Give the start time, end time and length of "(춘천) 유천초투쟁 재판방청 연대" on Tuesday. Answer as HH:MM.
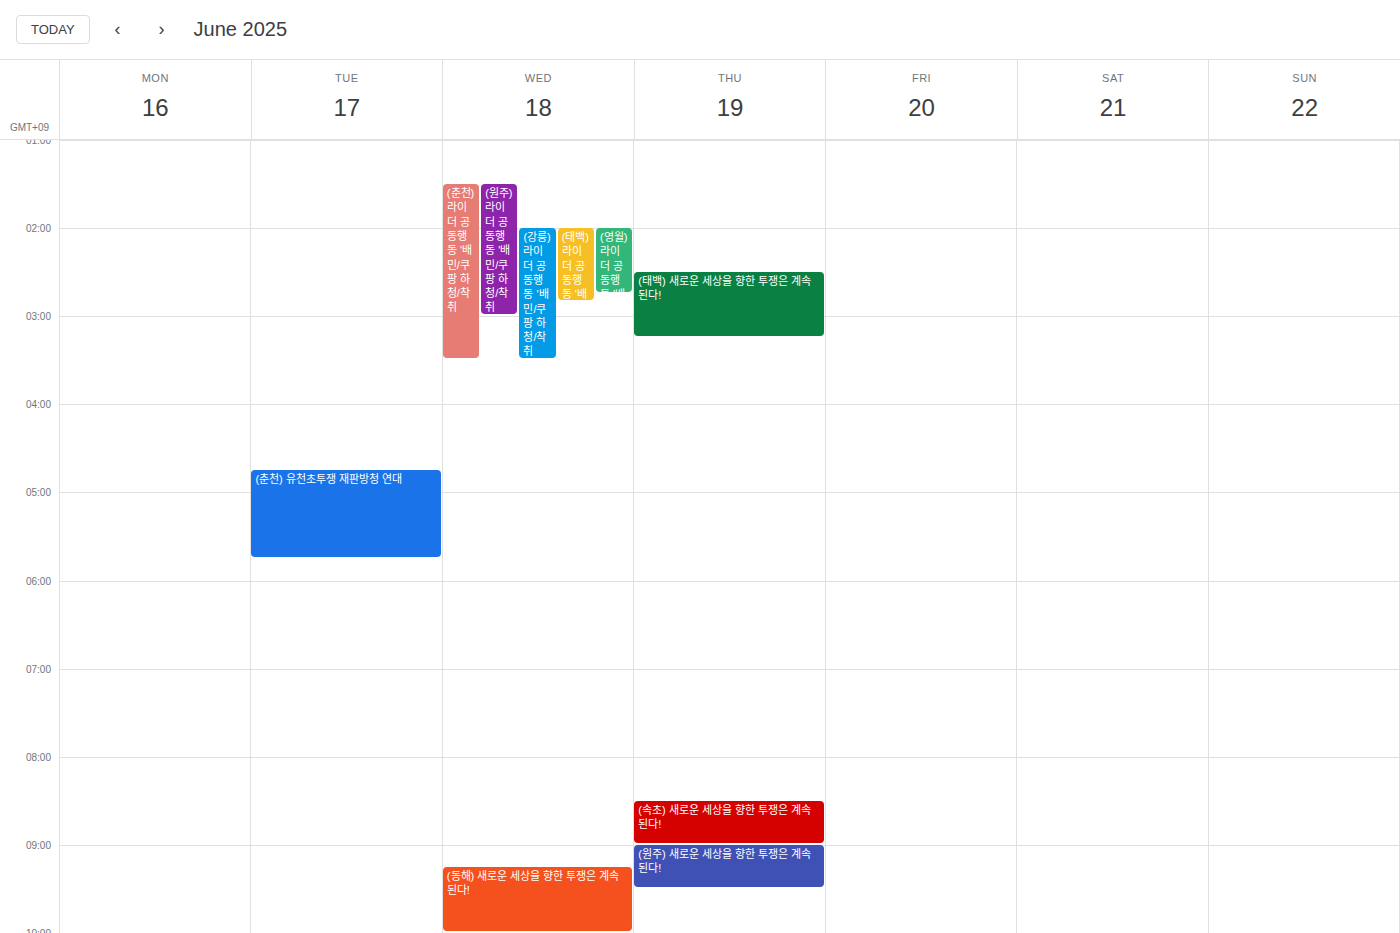
04:45 to 05:45, 1 hour